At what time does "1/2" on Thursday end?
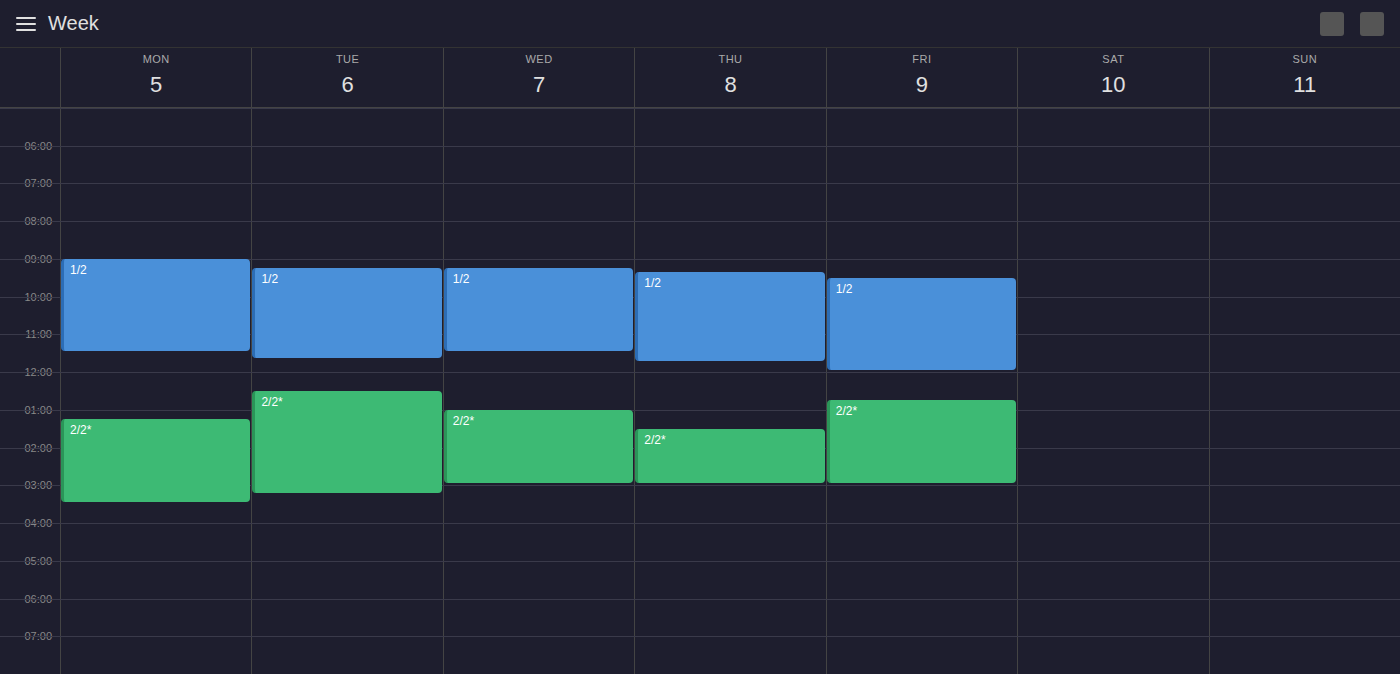
11:45